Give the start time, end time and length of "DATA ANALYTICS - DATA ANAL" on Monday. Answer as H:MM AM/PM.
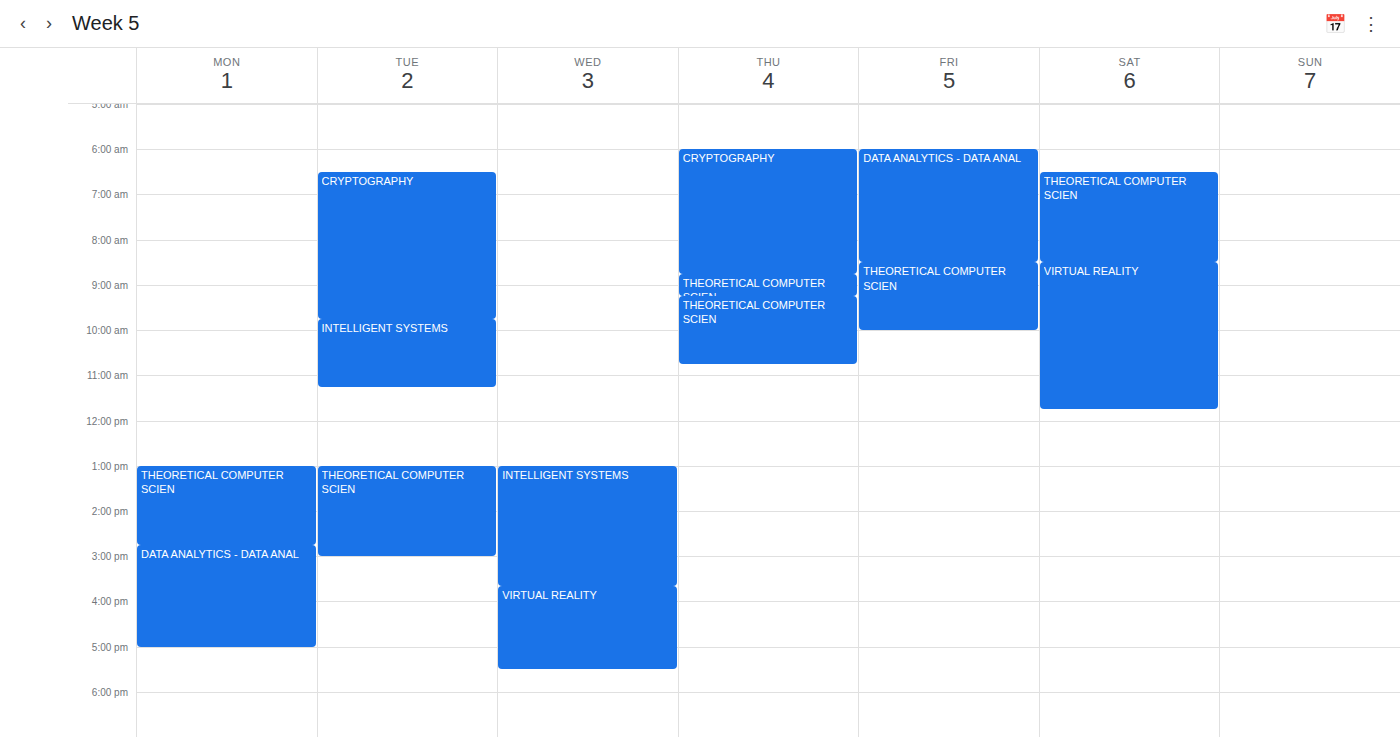
2:45 PM to 5:00 PM, 2 hours 15 minutes